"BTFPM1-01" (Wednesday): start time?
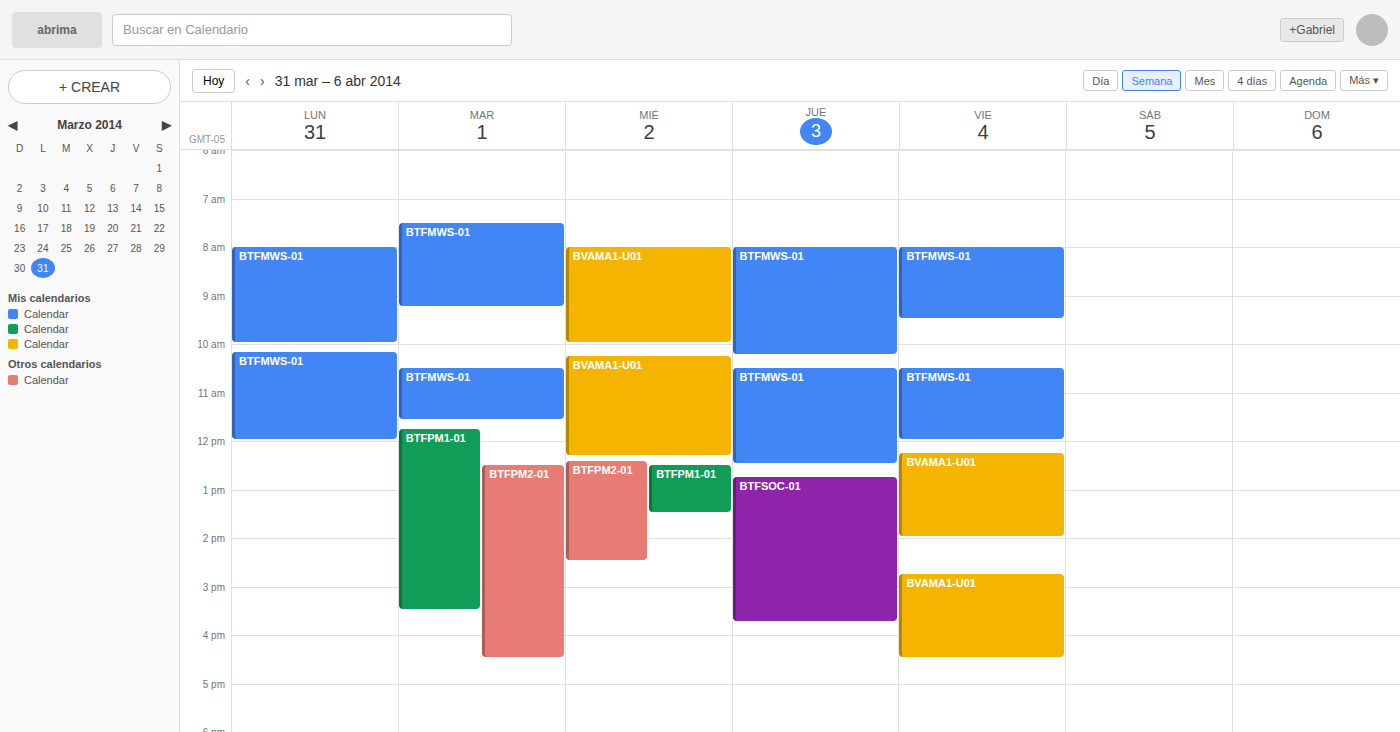
12:30 PM